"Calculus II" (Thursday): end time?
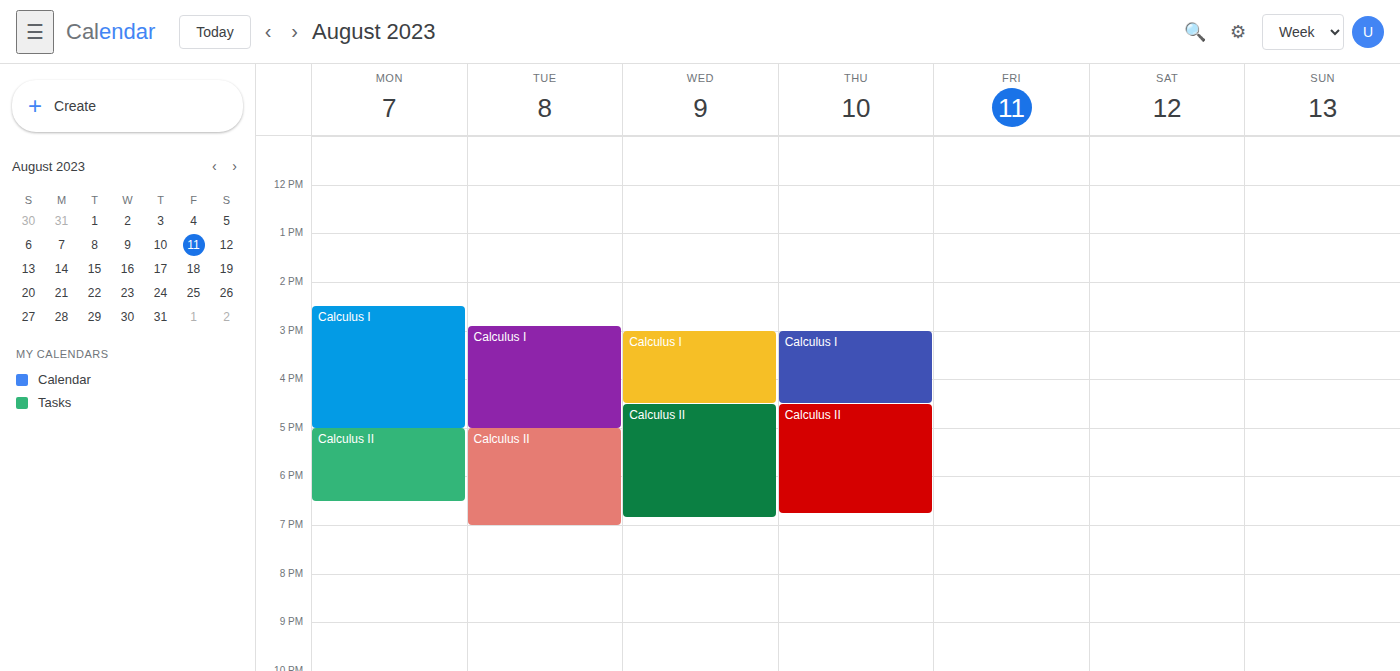
6:45 PM